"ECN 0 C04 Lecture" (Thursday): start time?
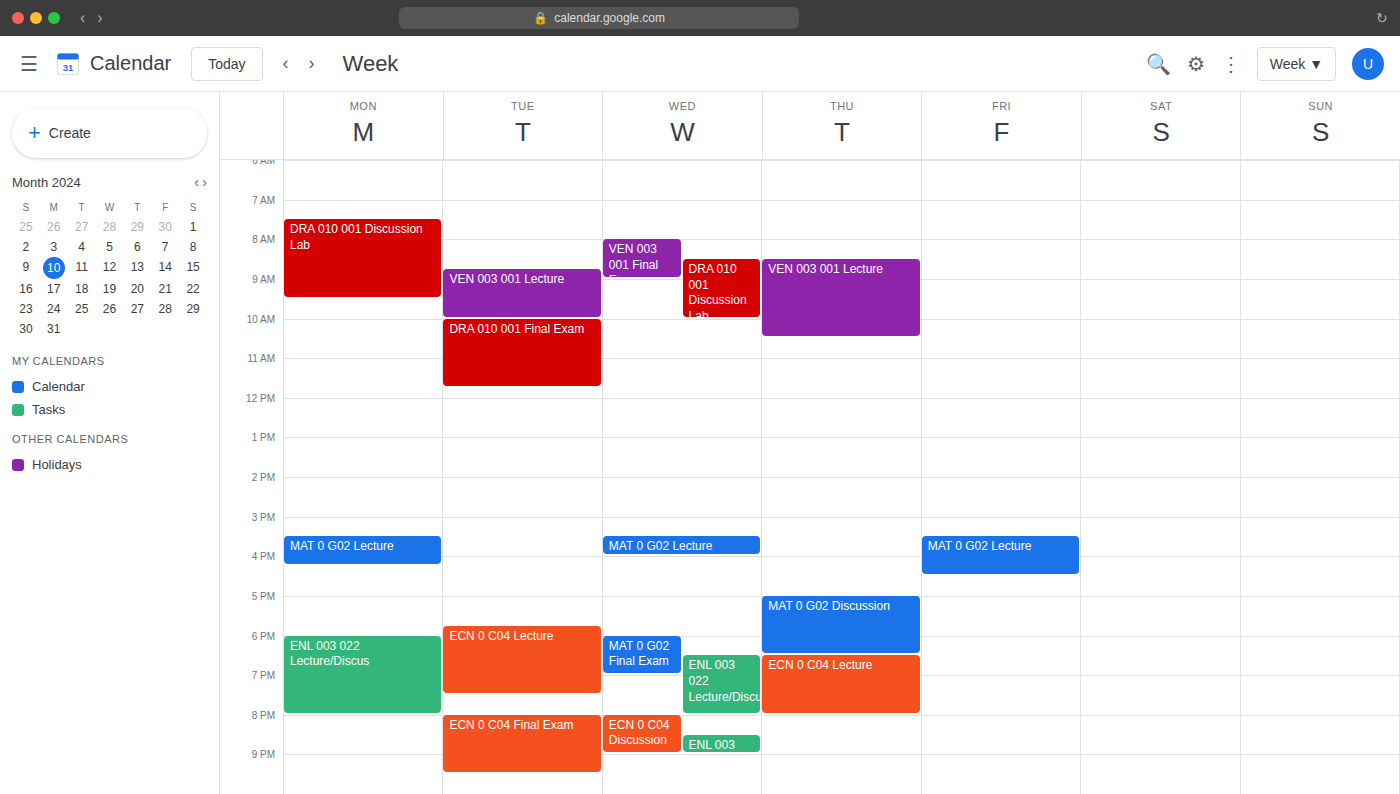
6:30 PM